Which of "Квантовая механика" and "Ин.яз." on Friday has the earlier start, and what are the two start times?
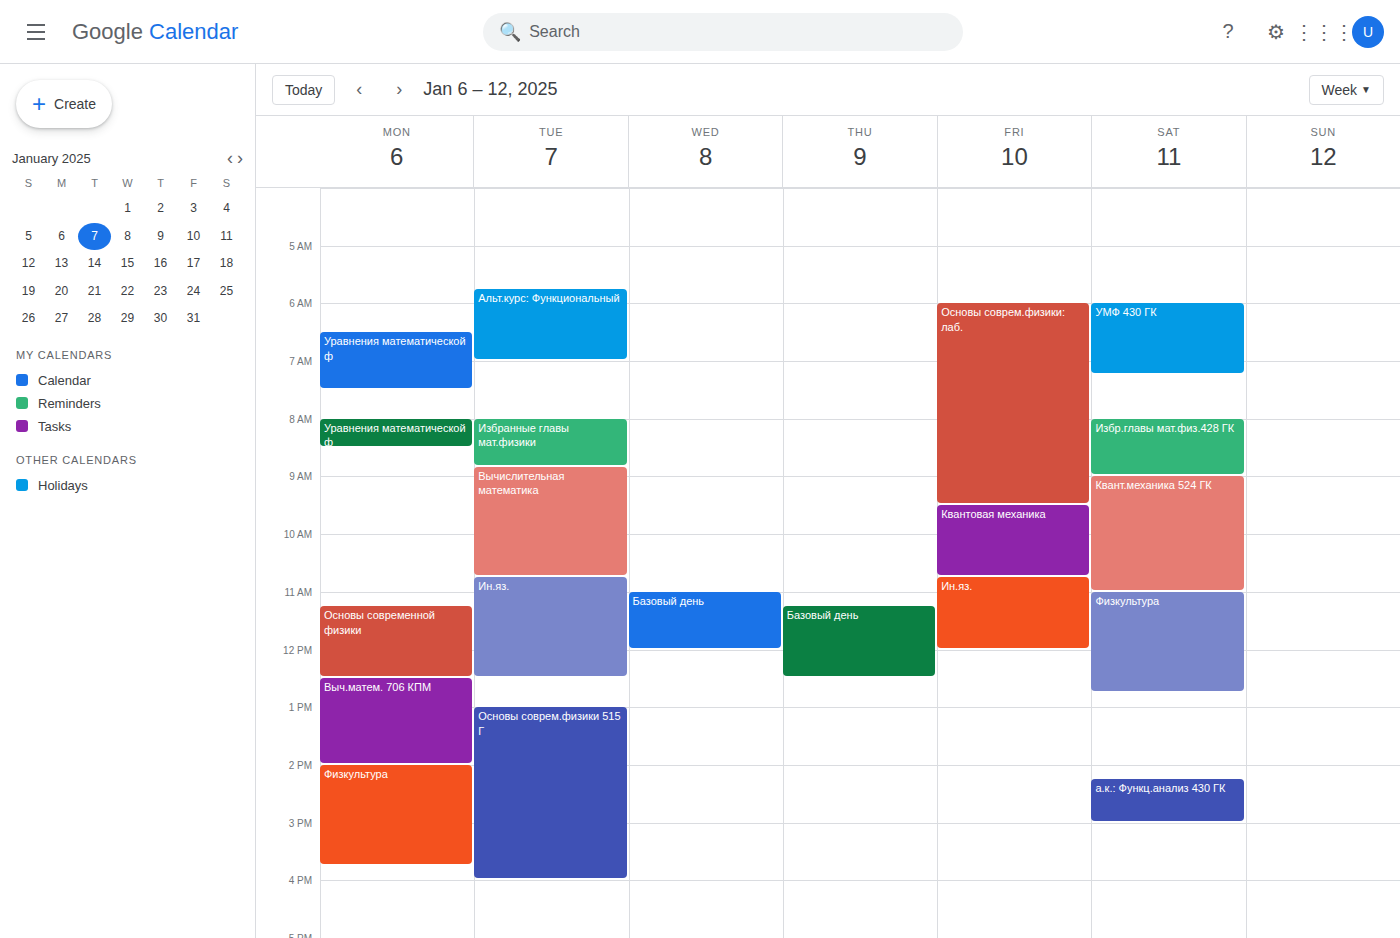
"Квантовая механика" 9:30 AM; "Ин.яз." 10:45 AM.